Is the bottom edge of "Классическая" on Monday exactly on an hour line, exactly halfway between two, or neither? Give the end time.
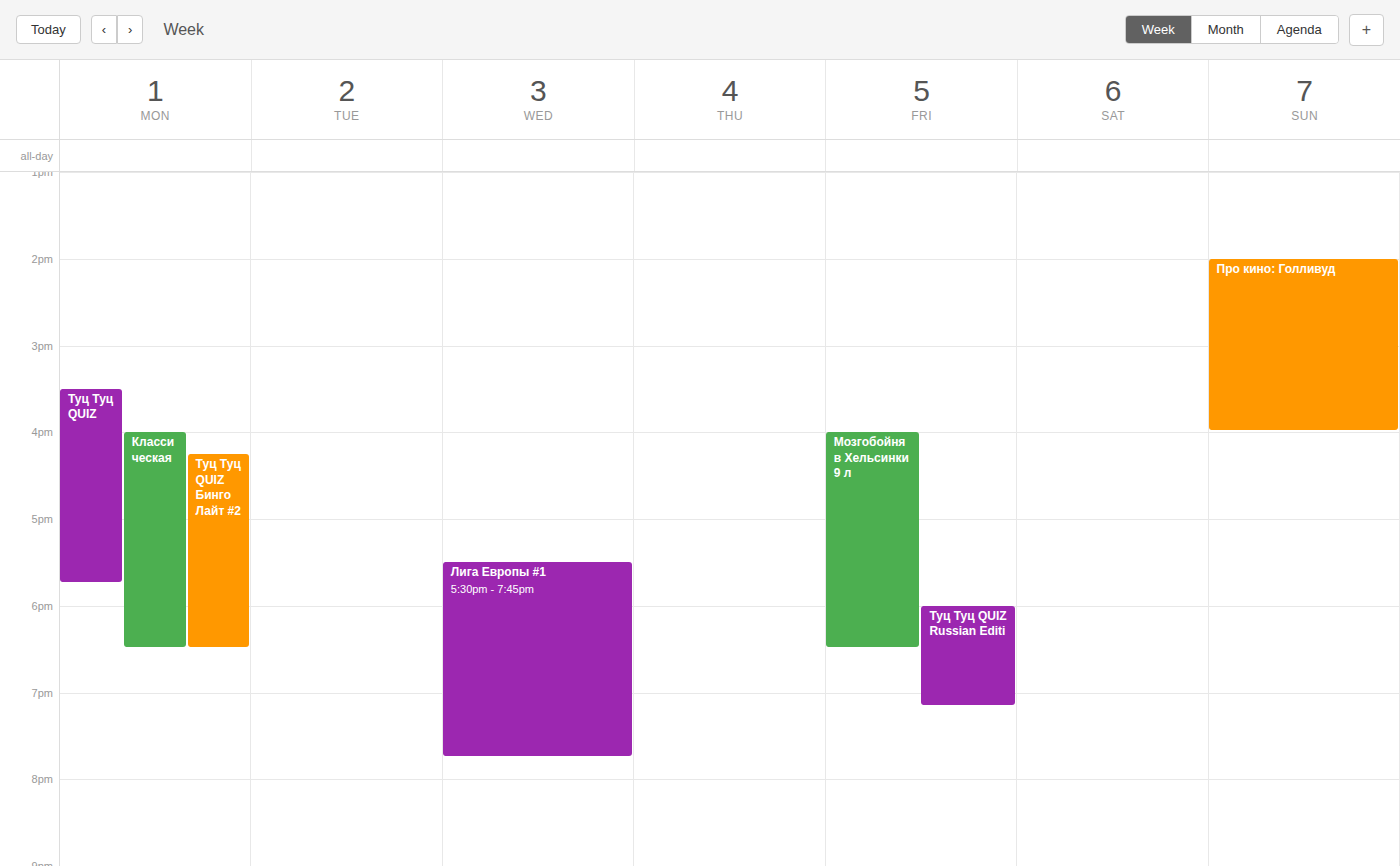
6:30 PM -- halfway between the 6 PM and 7 PM lines.